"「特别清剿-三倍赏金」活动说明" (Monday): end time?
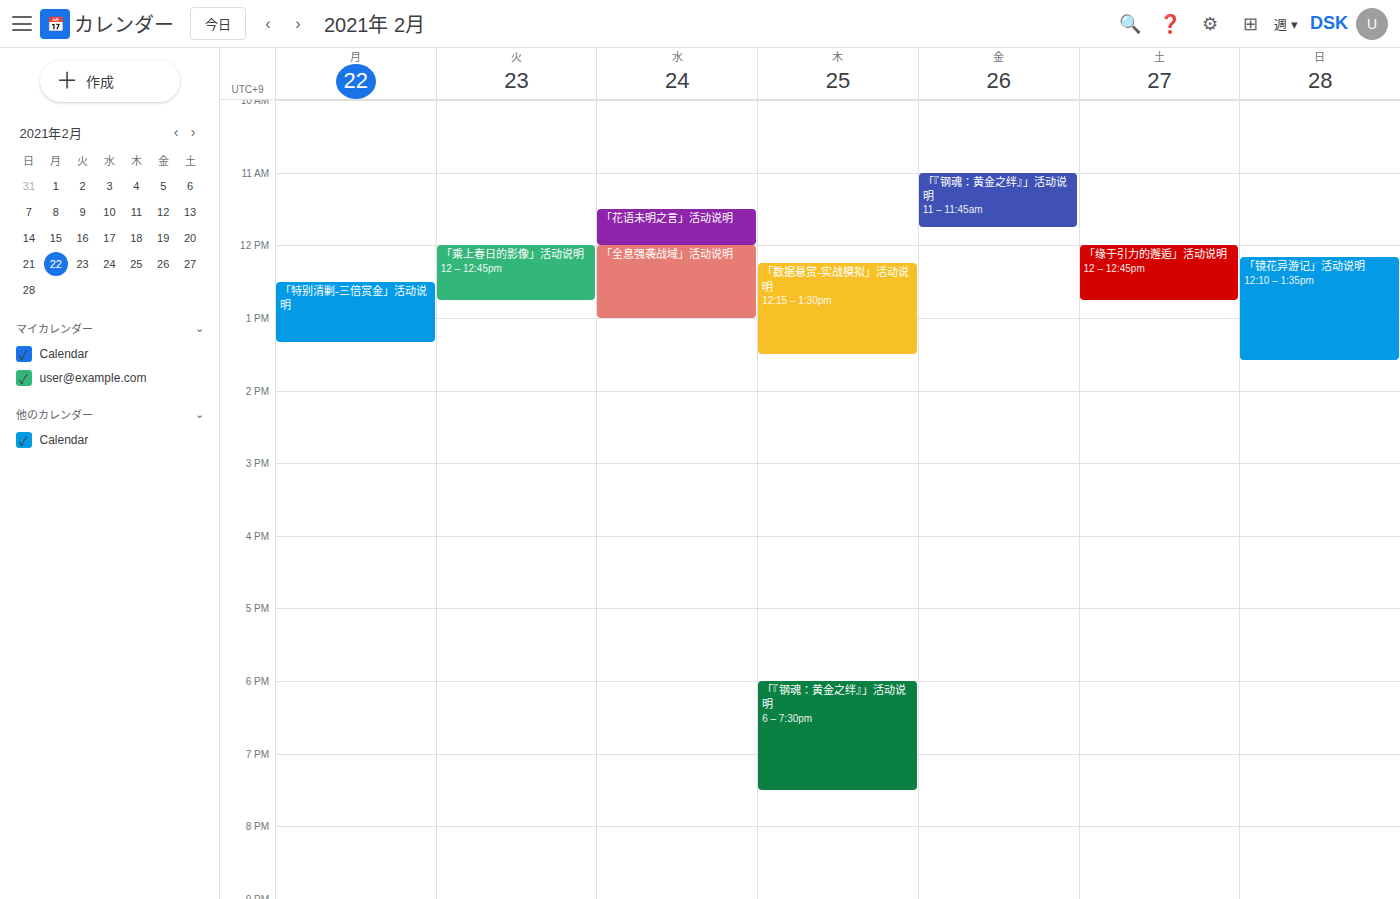
1:20 PM